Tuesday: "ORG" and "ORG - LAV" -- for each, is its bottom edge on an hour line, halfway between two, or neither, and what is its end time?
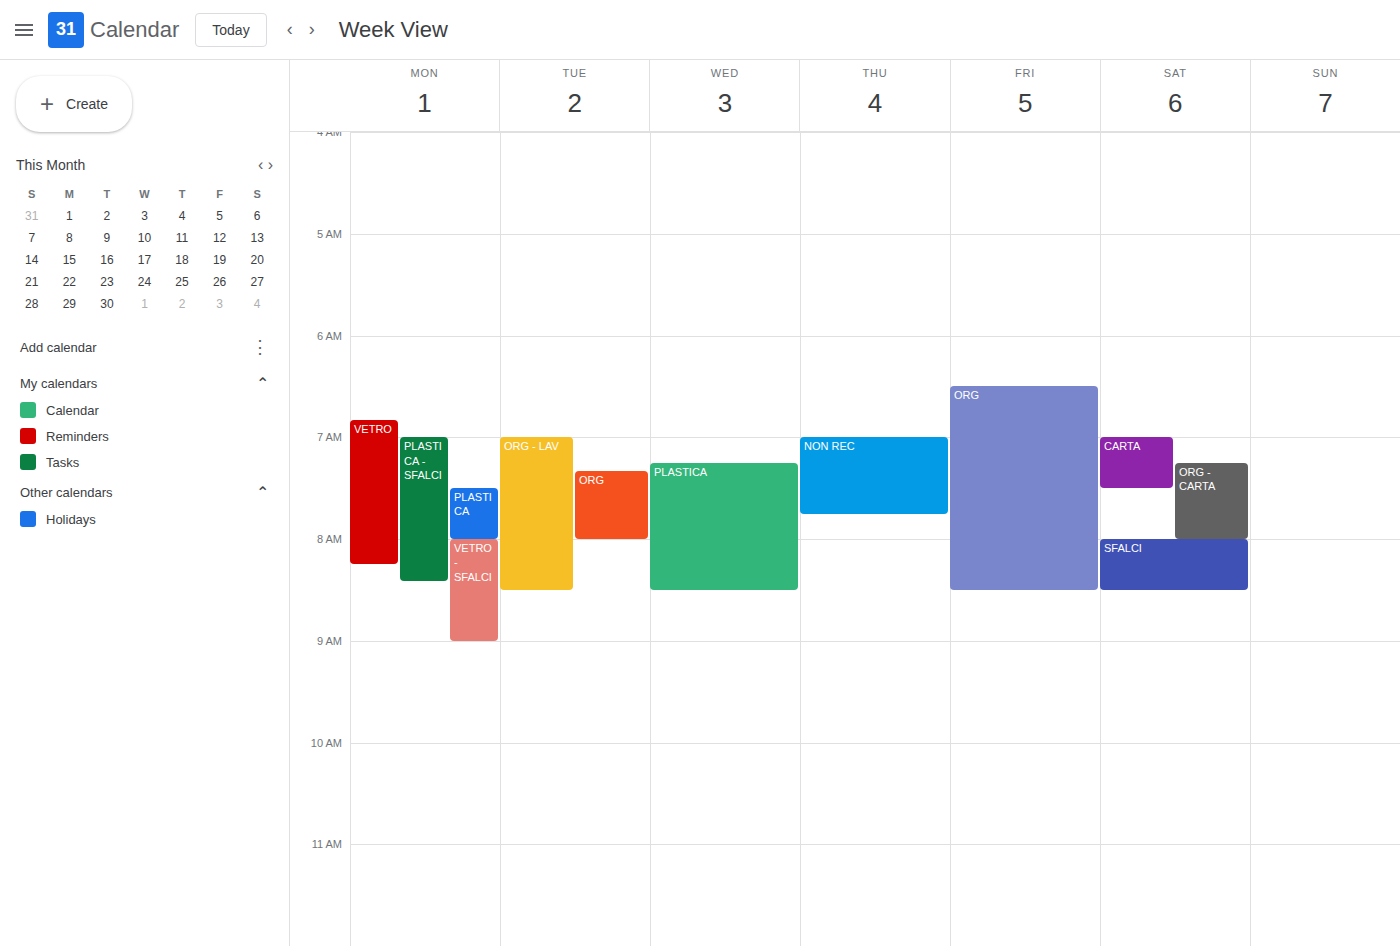
"ORG": 8:00 AM, exactly on the 8 AM line. "ORG - LAV": 8:30 AM, halfway between the 8 AM and 9 AM lines.